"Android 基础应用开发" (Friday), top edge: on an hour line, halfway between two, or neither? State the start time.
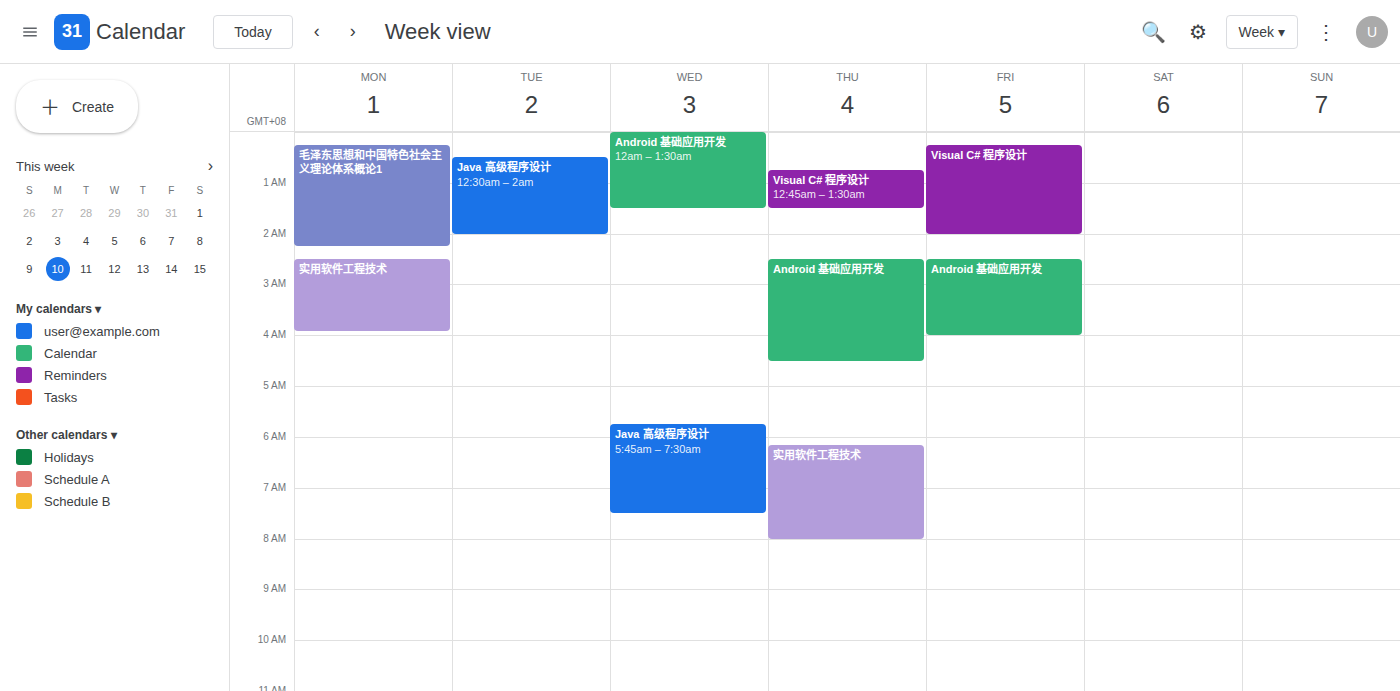
2:30 AM -- halfway between the 2 AM and 3 AM lines.